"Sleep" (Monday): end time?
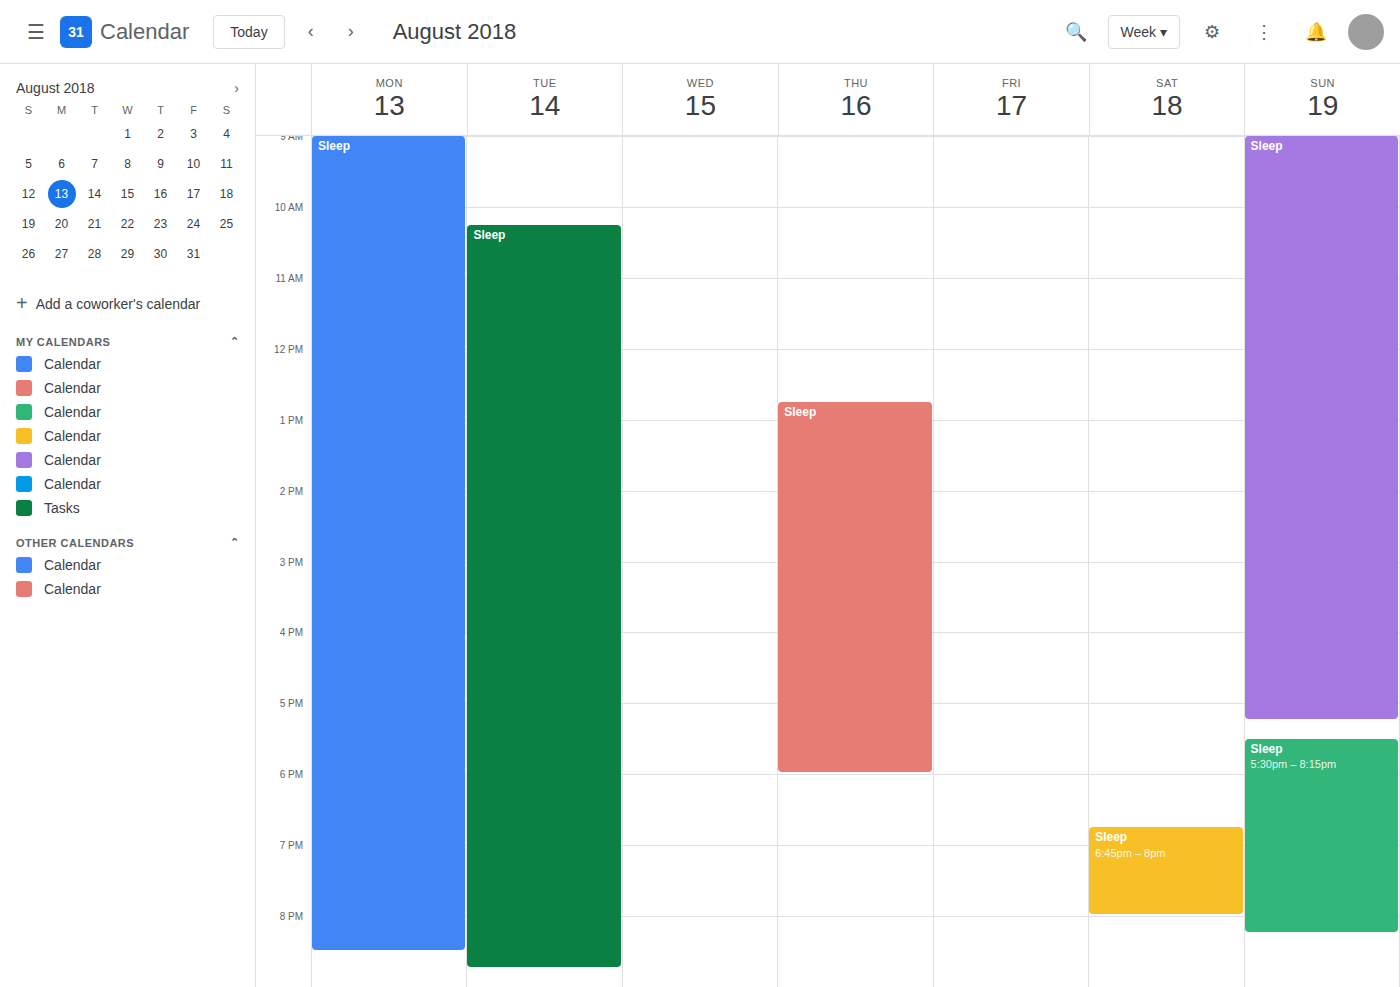
8:30 PM